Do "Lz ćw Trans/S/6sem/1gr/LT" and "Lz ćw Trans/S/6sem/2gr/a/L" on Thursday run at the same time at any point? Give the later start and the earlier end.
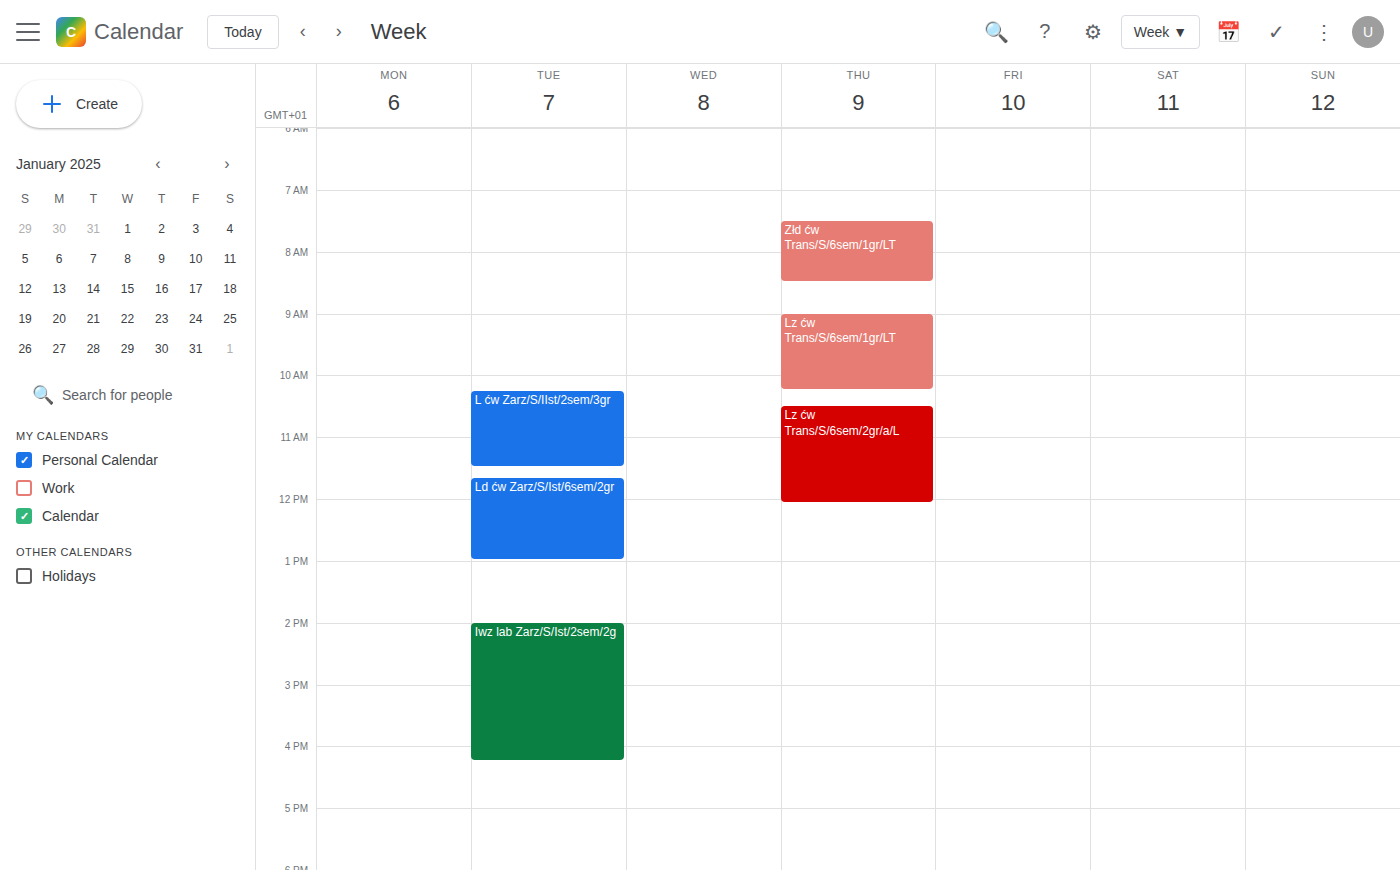
"Lz ćw Trans/S/6sem/1gr/LT" ends at 10:15 and "Lz ćw Trans/S/6sem/2gr/a/L" starts at 10:30 -- no overlap.